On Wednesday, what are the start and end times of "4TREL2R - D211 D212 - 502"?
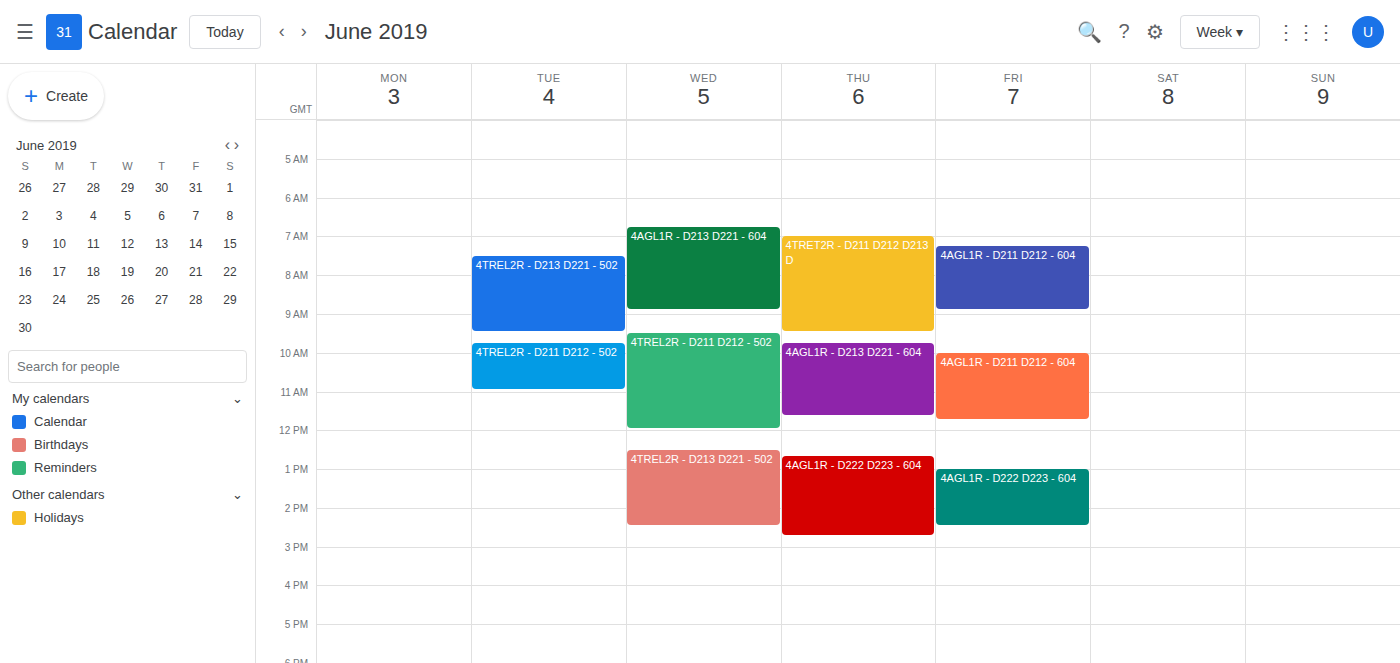
9:30 AM to 12:00 PM